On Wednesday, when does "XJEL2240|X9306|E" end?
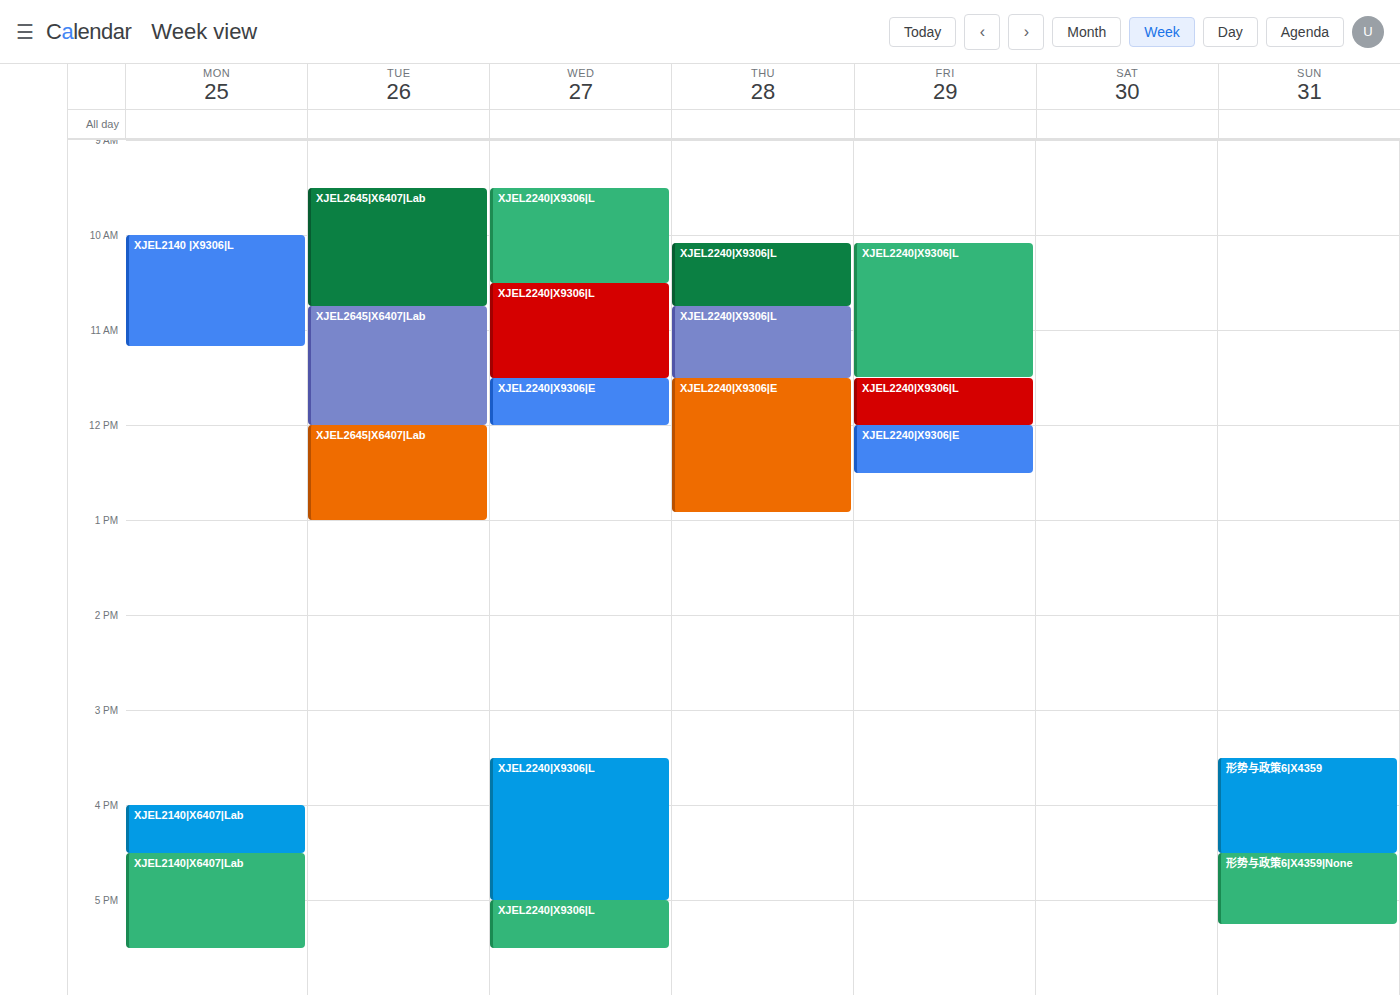
12:00 PM